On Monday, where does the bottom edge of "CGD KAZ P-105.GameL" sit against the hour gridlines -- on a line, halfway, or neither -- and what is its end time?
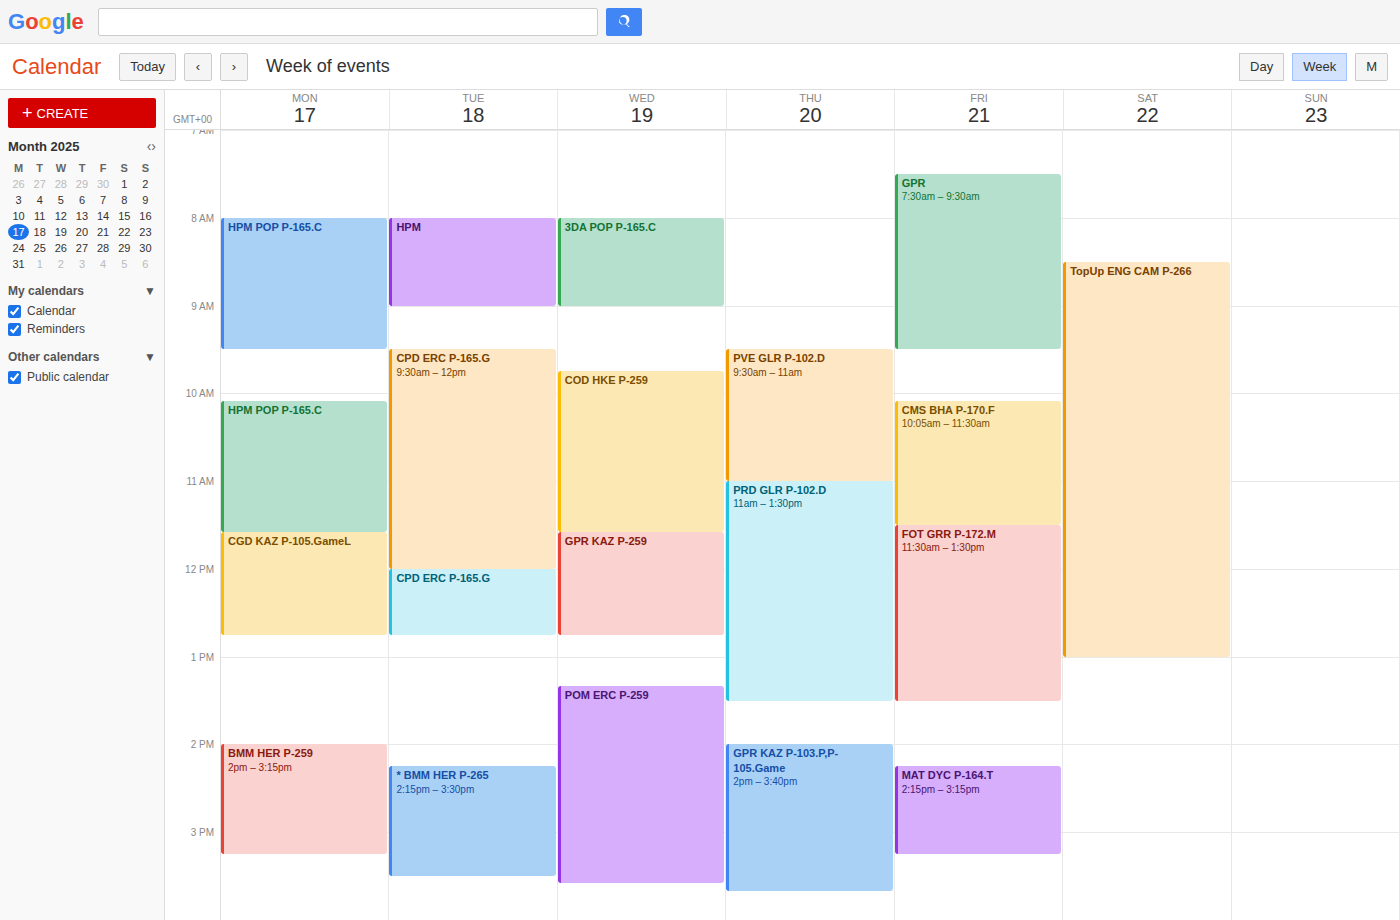
12:45 PM -- neither: three quarters of the way from the 12 PM line to the 1 PM line.